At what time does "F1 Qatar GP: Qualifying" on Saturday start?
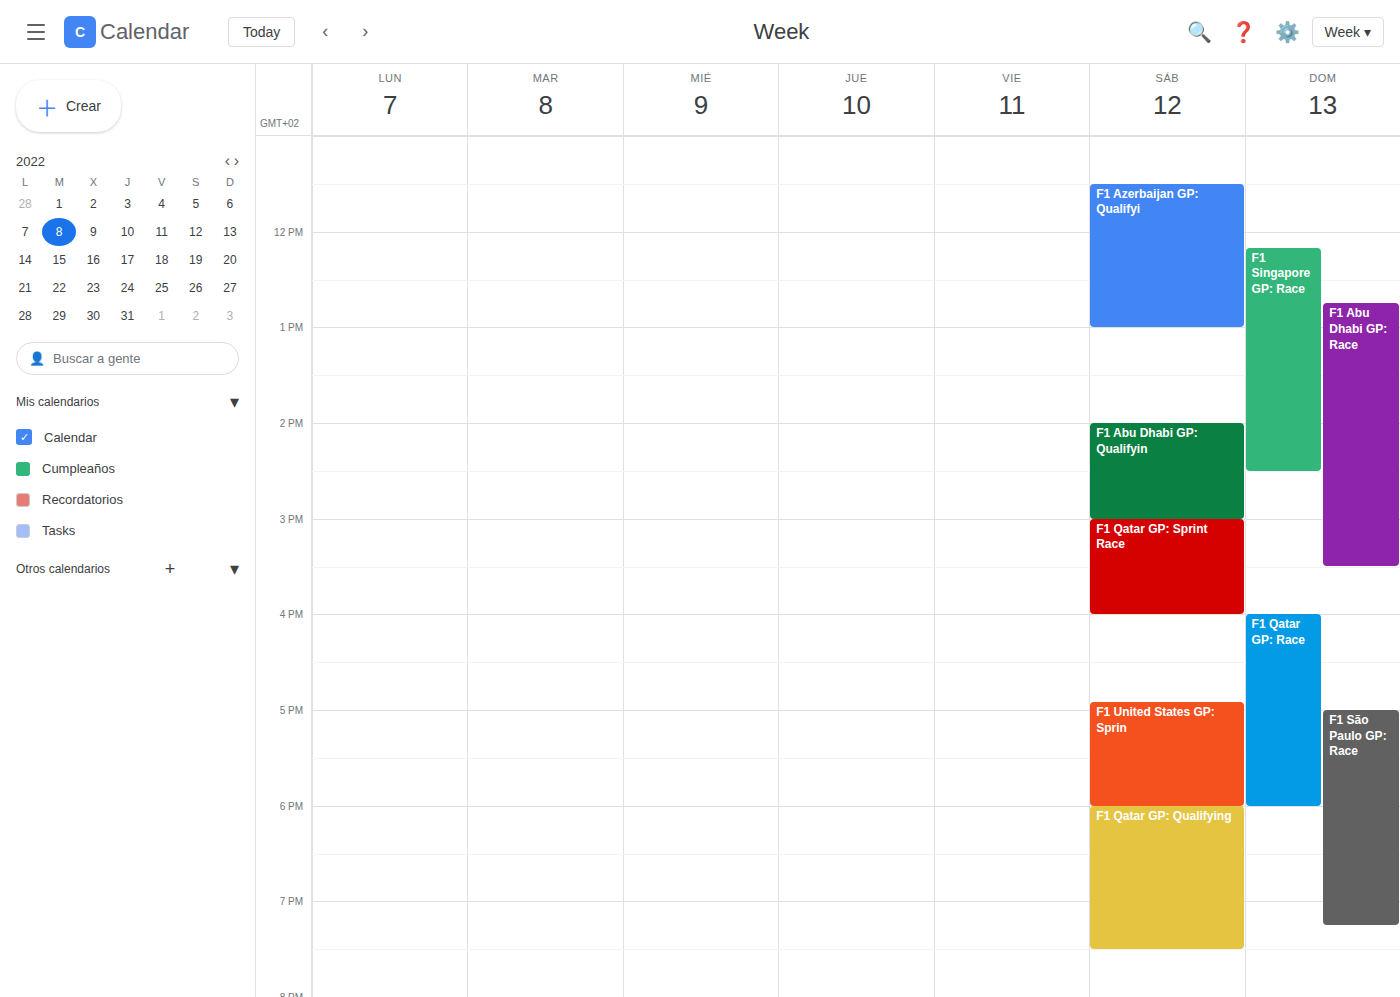
6:00 PM